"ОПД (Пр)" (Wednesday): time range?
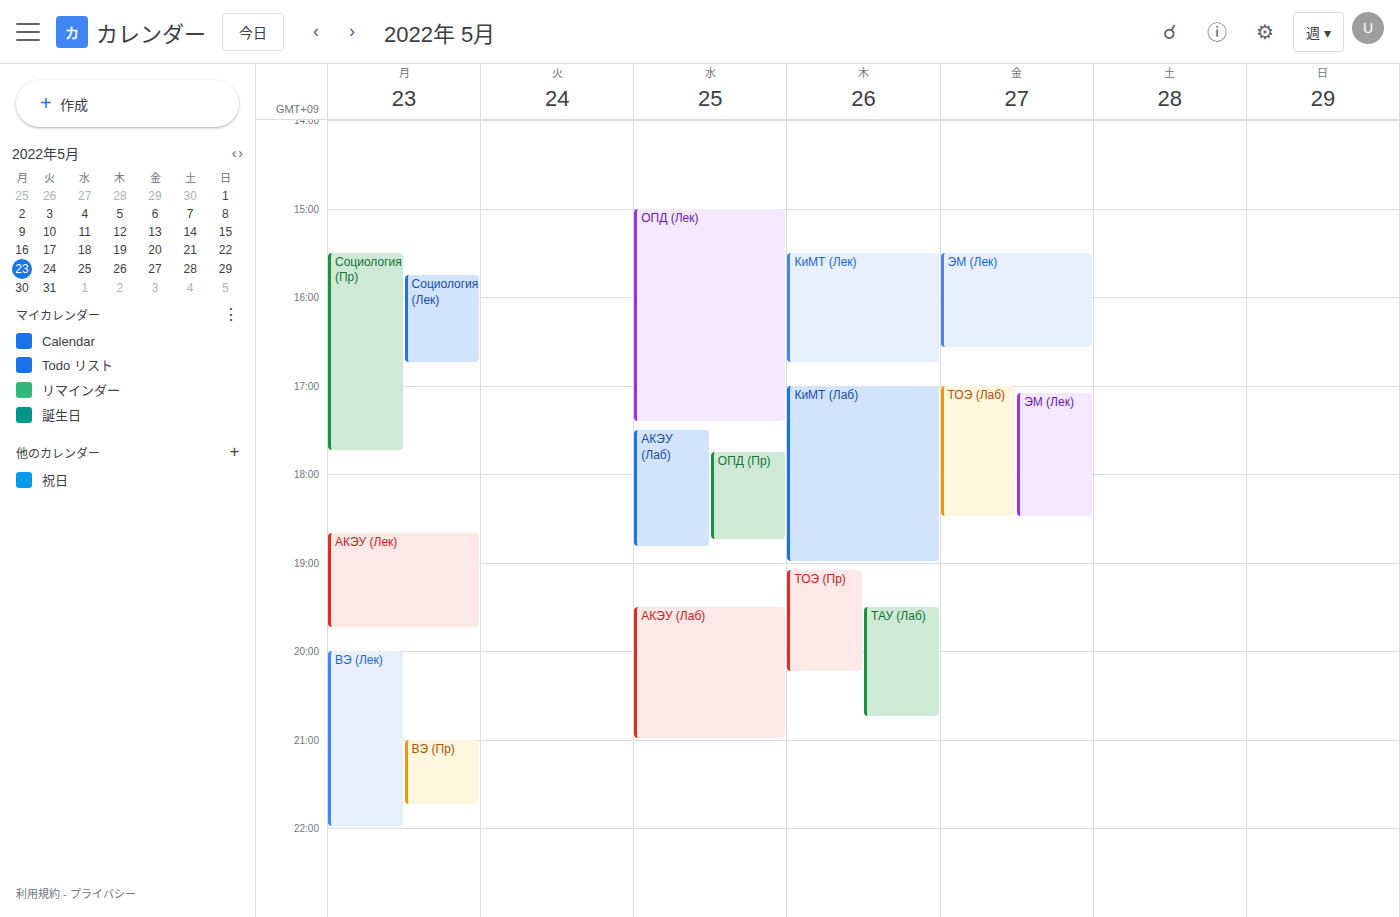
5:45 PM to 6:45 PM